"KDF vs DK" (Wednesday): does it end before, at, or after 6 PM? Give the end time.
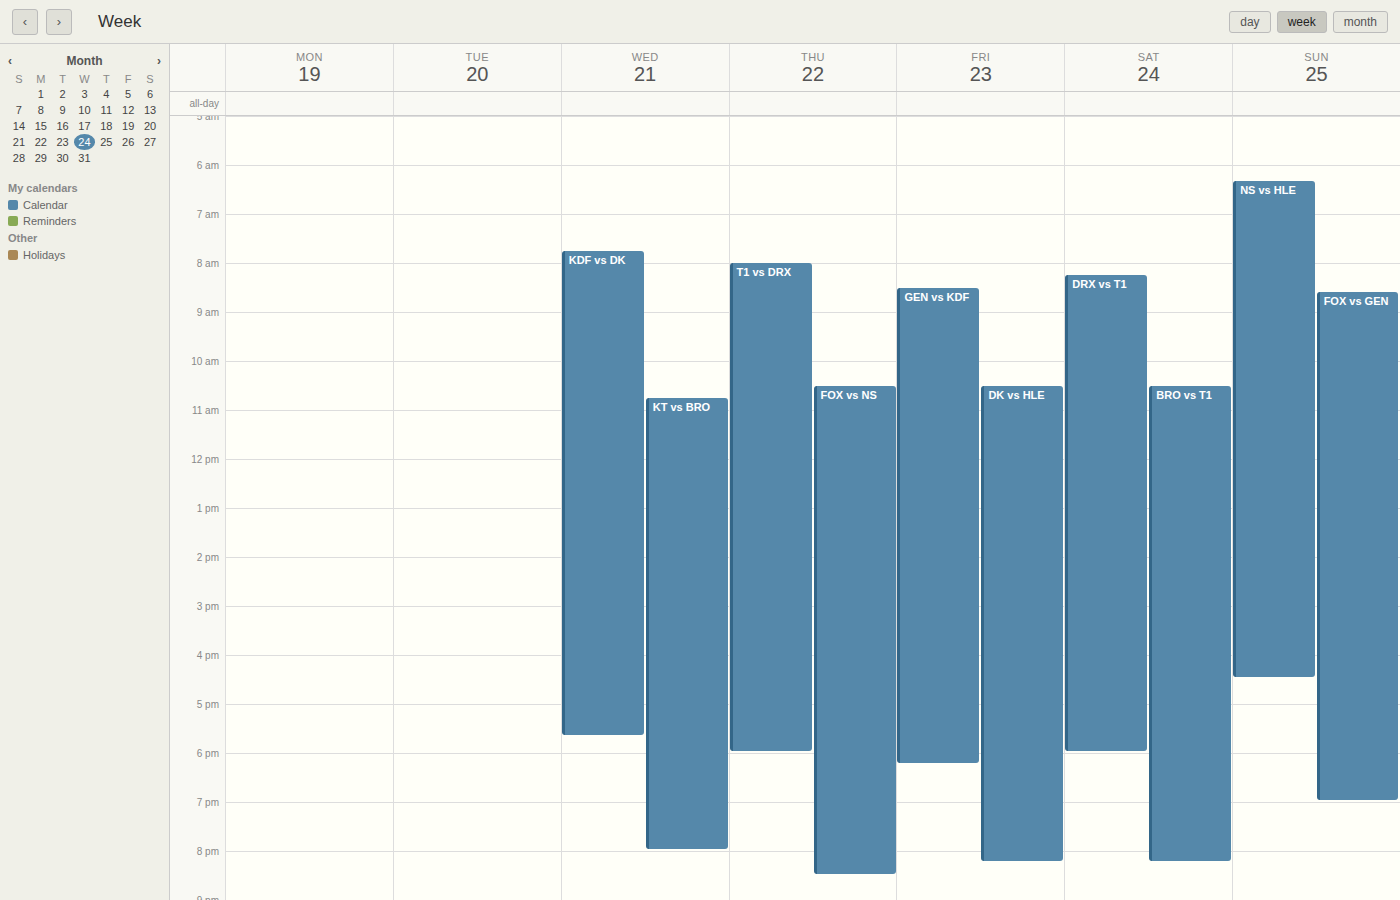
5:40 PM -- before 6 PM, 20 minutes above the 6 PM line.